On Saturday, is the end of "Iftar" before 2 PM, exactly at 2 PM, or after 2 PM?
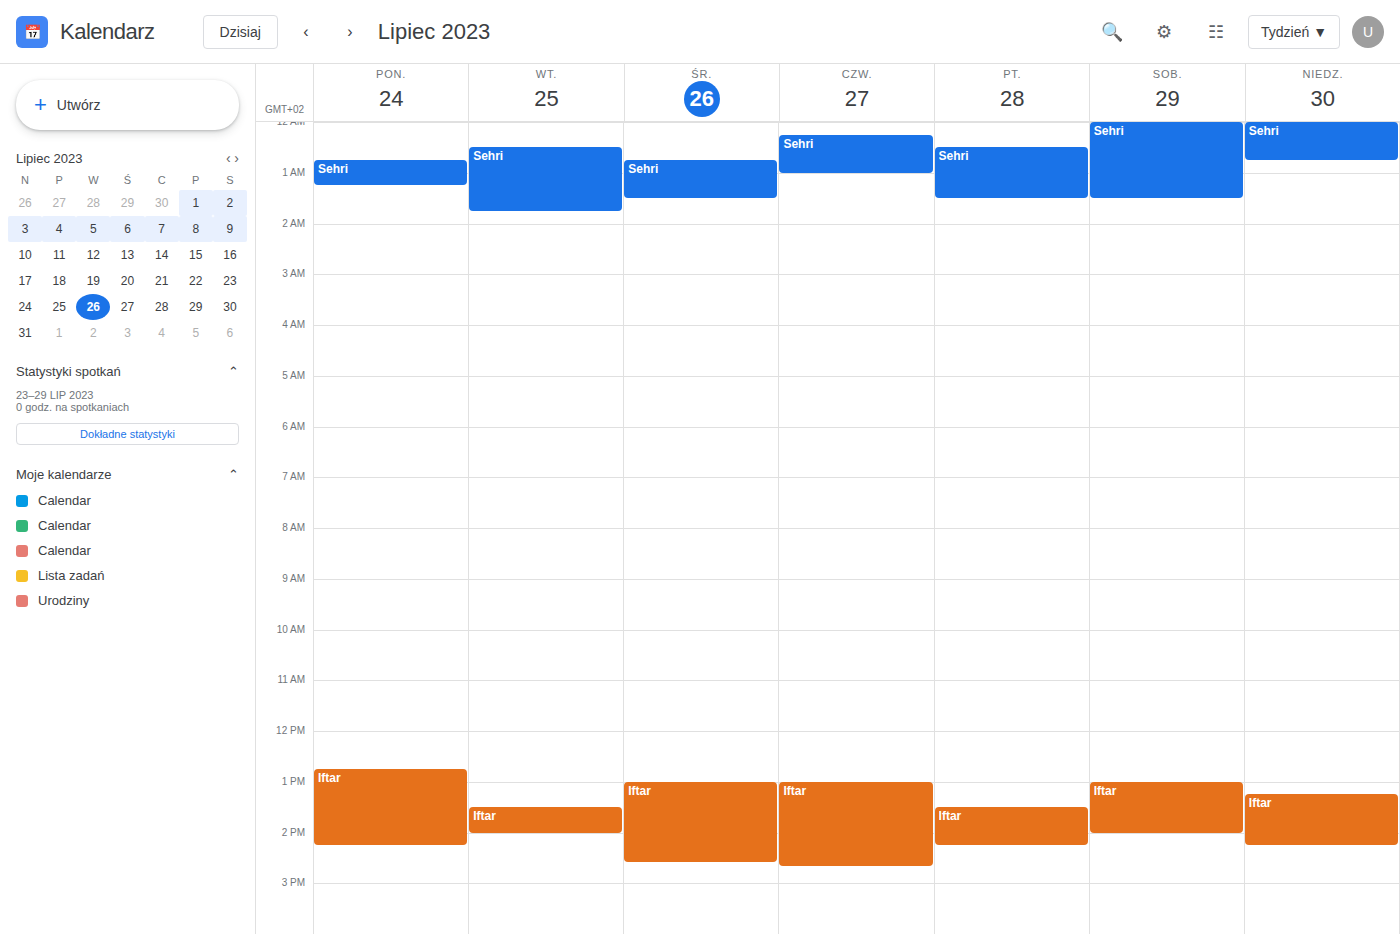
2:00 PM -- exactly at 2 PM, on the 2 PM line.